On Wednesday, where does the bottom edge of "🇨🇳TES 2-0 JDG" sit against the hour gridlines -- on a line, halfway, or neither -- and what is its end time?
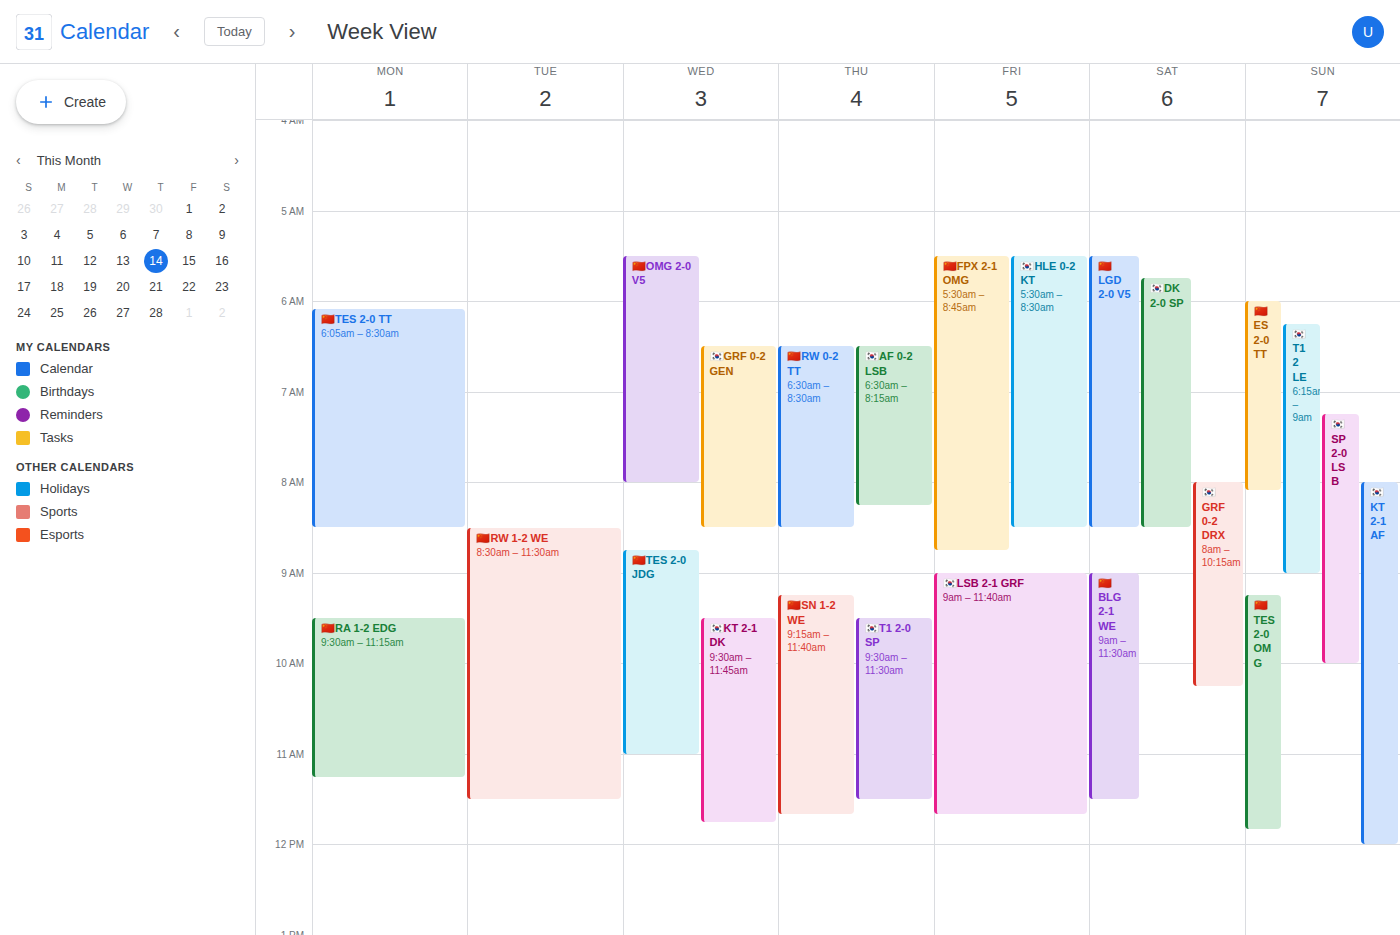
11:00 AM -- exactly on the 11 AM line.